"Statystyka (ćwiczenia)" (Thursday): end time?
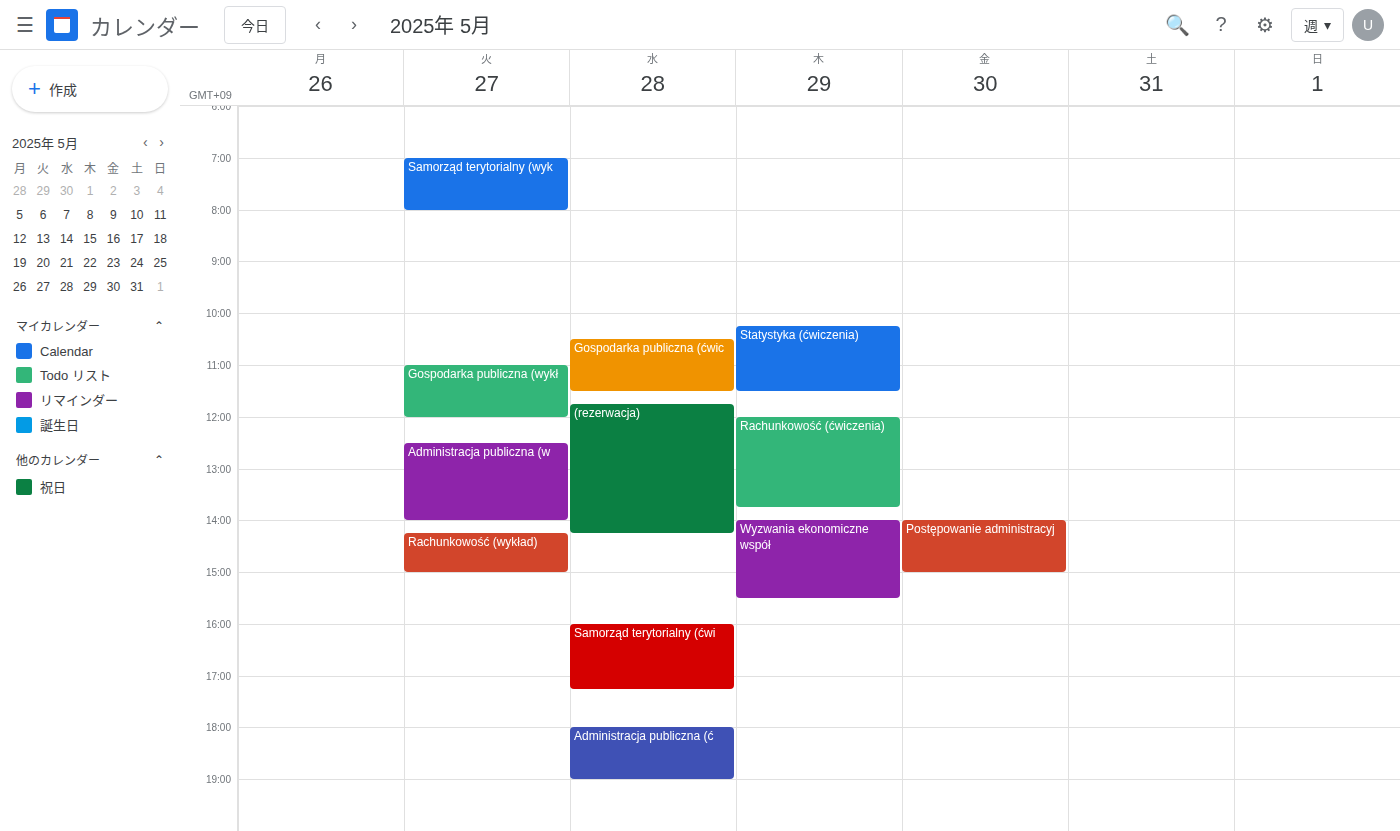
11:30 AM